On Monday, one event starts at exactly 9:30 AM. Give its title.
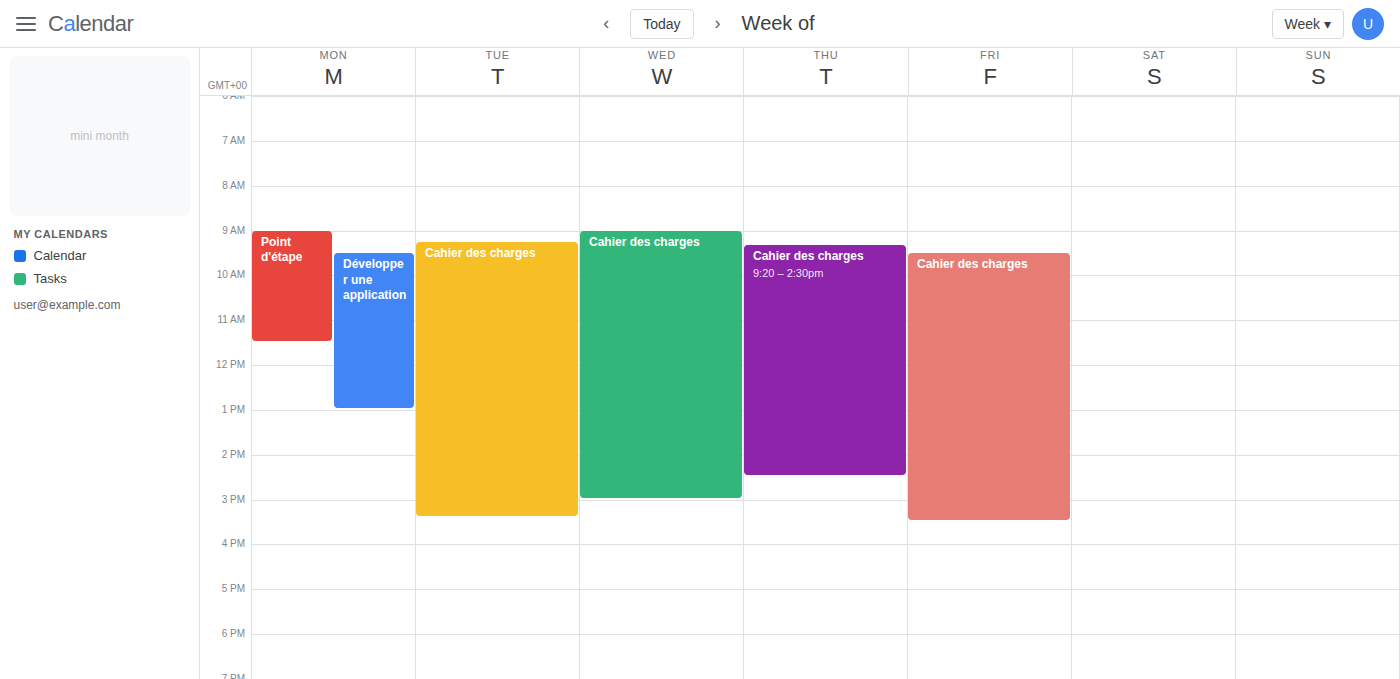
"Développer une application"